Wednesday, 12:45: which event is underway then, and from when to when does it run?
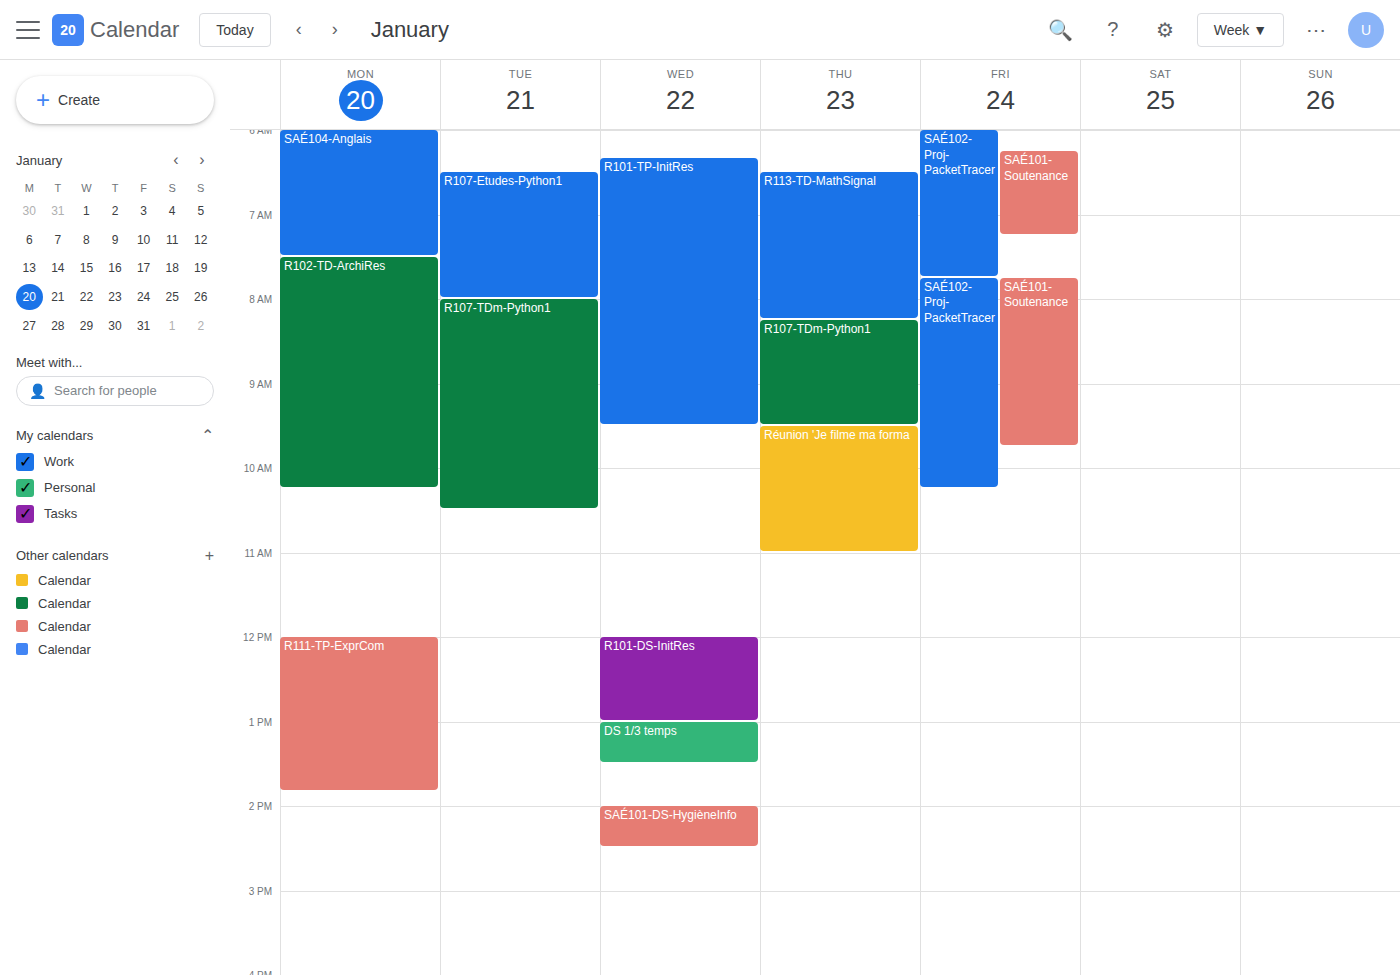
"R101-DS-InitRes", 12:00 to 13:00